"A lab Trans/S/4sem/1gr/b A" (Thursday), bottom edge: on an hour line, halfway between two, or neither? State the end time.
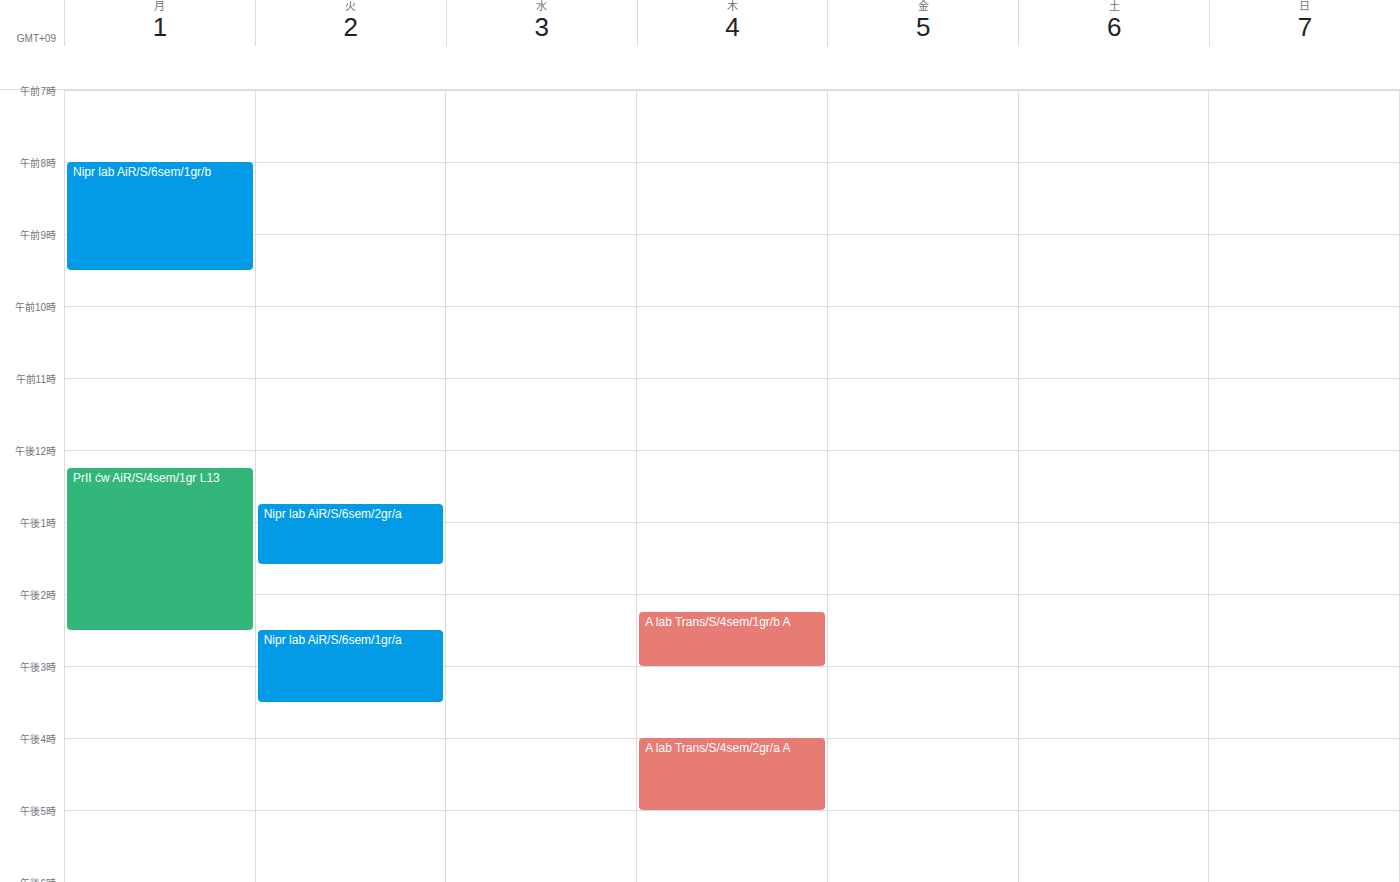
3:00 PM -- exactly on the 3 PM line.